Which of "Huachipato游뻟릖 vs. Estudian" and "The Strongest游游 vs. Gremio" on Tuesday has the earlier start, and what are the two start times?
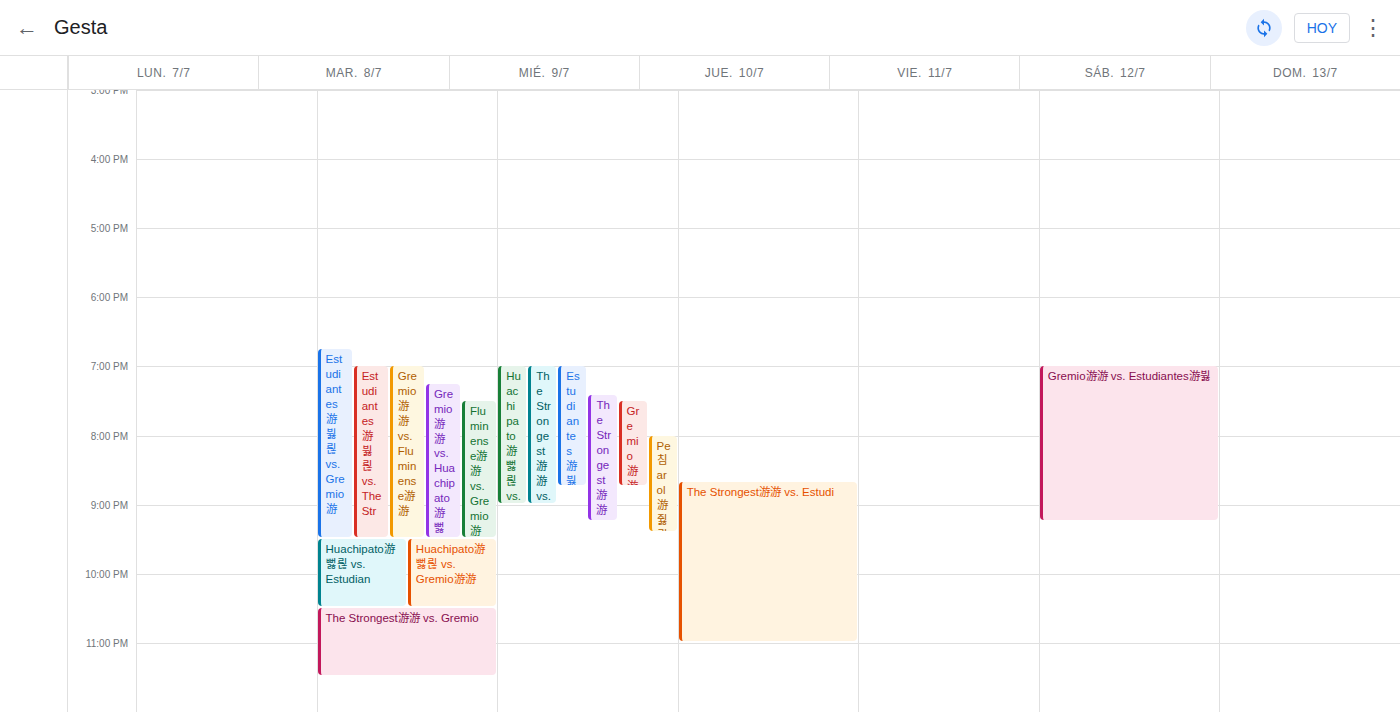
"Huachipato游뻟릖 vs. Estudian" 9:30 PM; "The Strongest游游 vs. Gremio" 10:30 PM.